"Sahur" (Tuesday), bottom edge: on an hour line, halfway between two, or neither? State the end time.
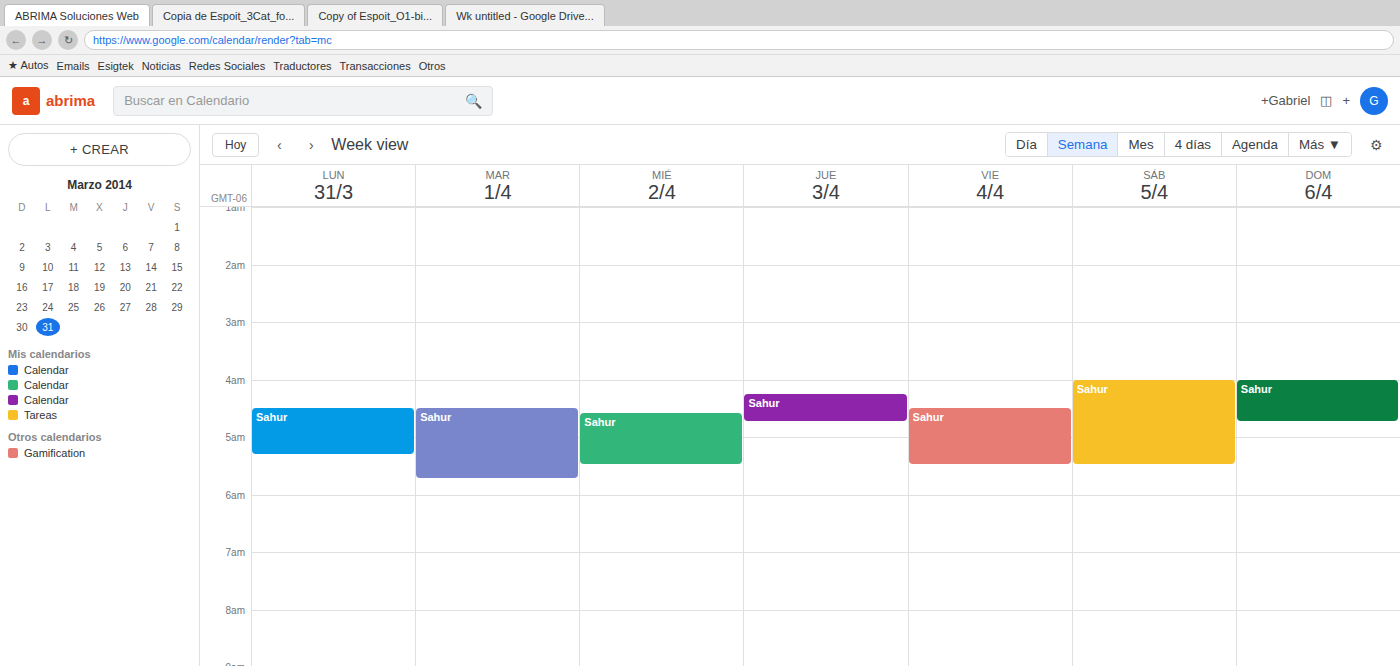
5:45 AM -- neither: three quarters of the way from the 5 AM line to the 6 AM line.